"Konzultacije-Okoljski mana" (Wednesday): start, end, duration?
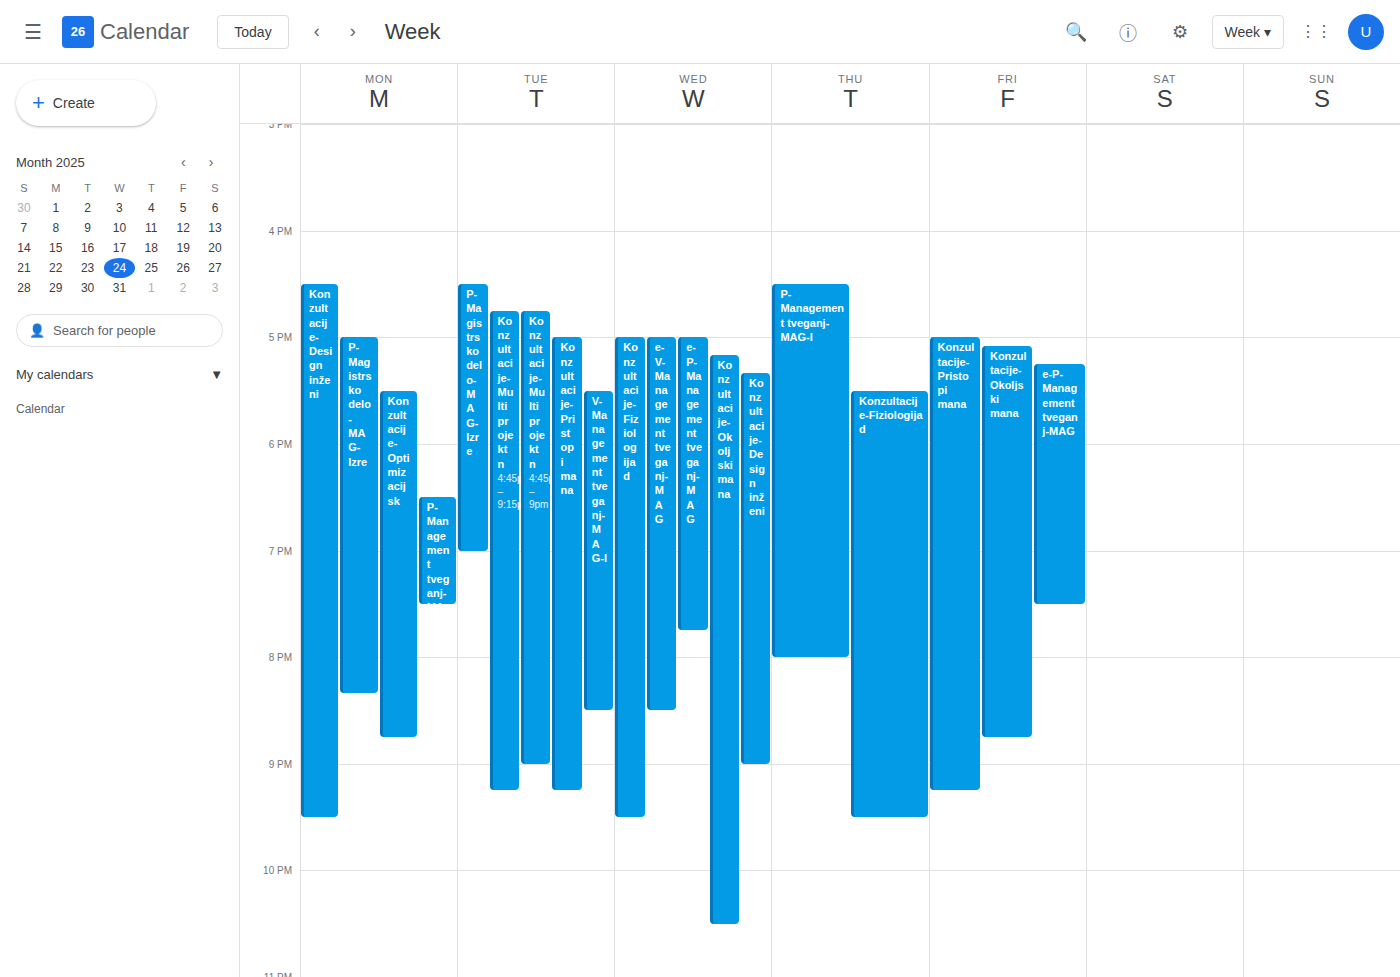
5:10 PM to 10:30 PM, 5 hours 20 minutes